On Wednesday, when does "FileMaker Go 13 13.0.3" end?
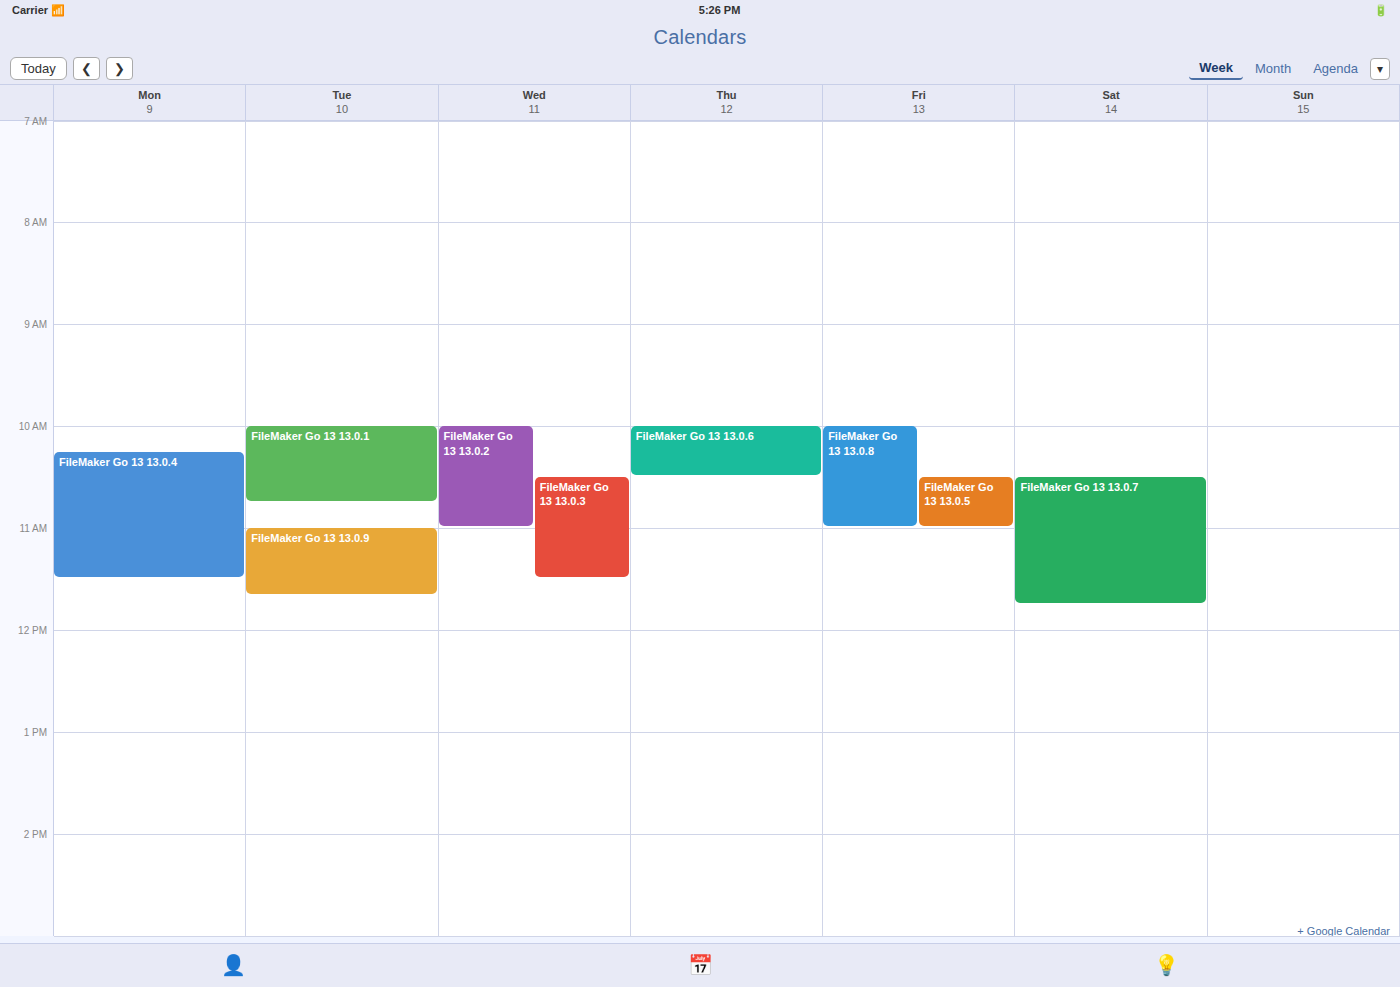
11:30